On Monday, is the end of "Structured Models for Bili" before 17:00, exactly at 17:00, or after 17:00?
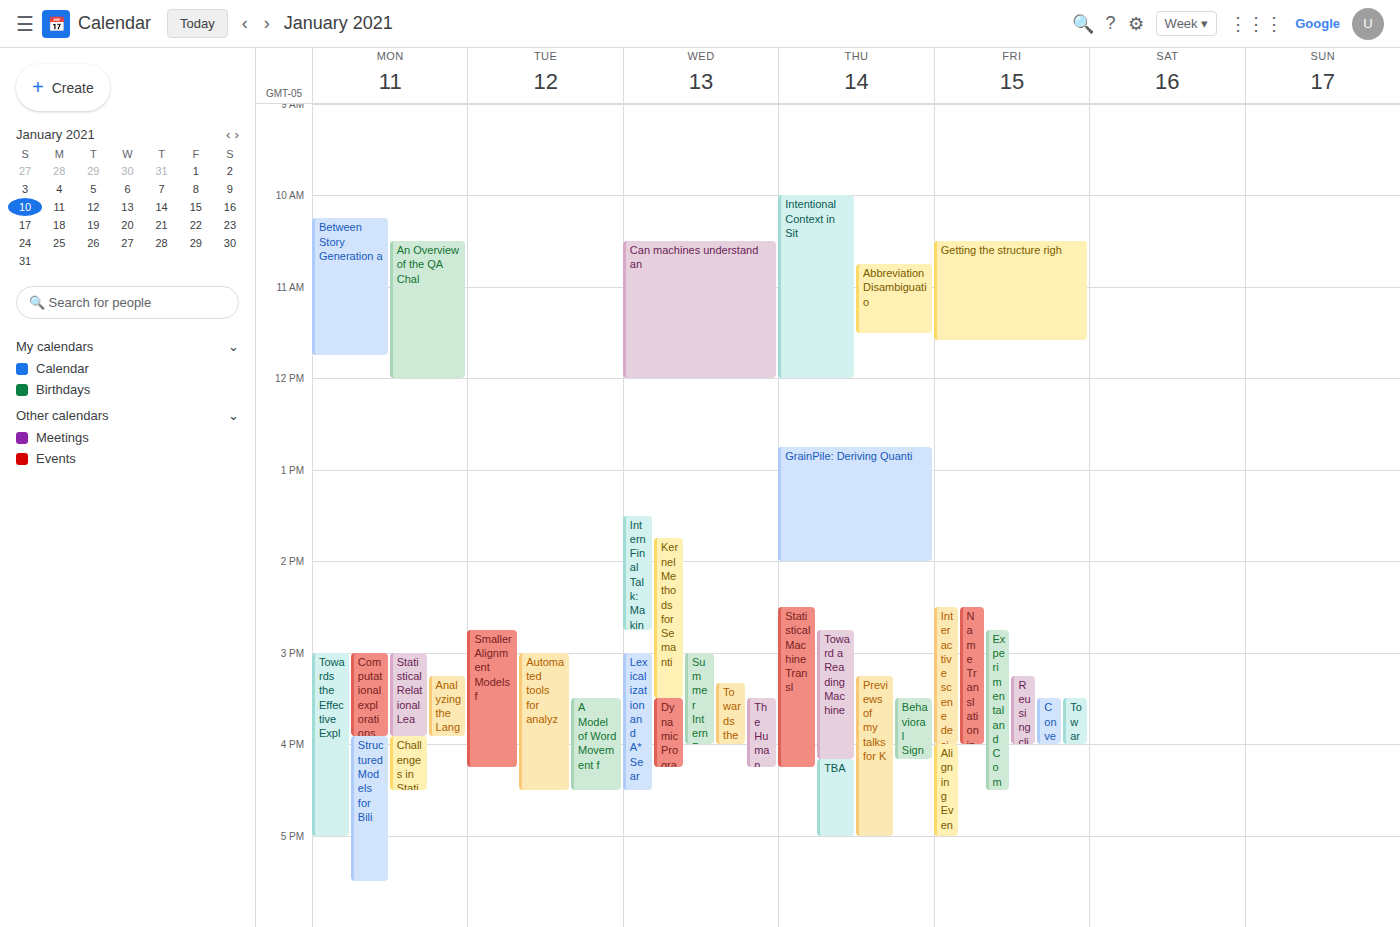
17:30 -- after 17:00, 30 minutes below the 17:00 line.